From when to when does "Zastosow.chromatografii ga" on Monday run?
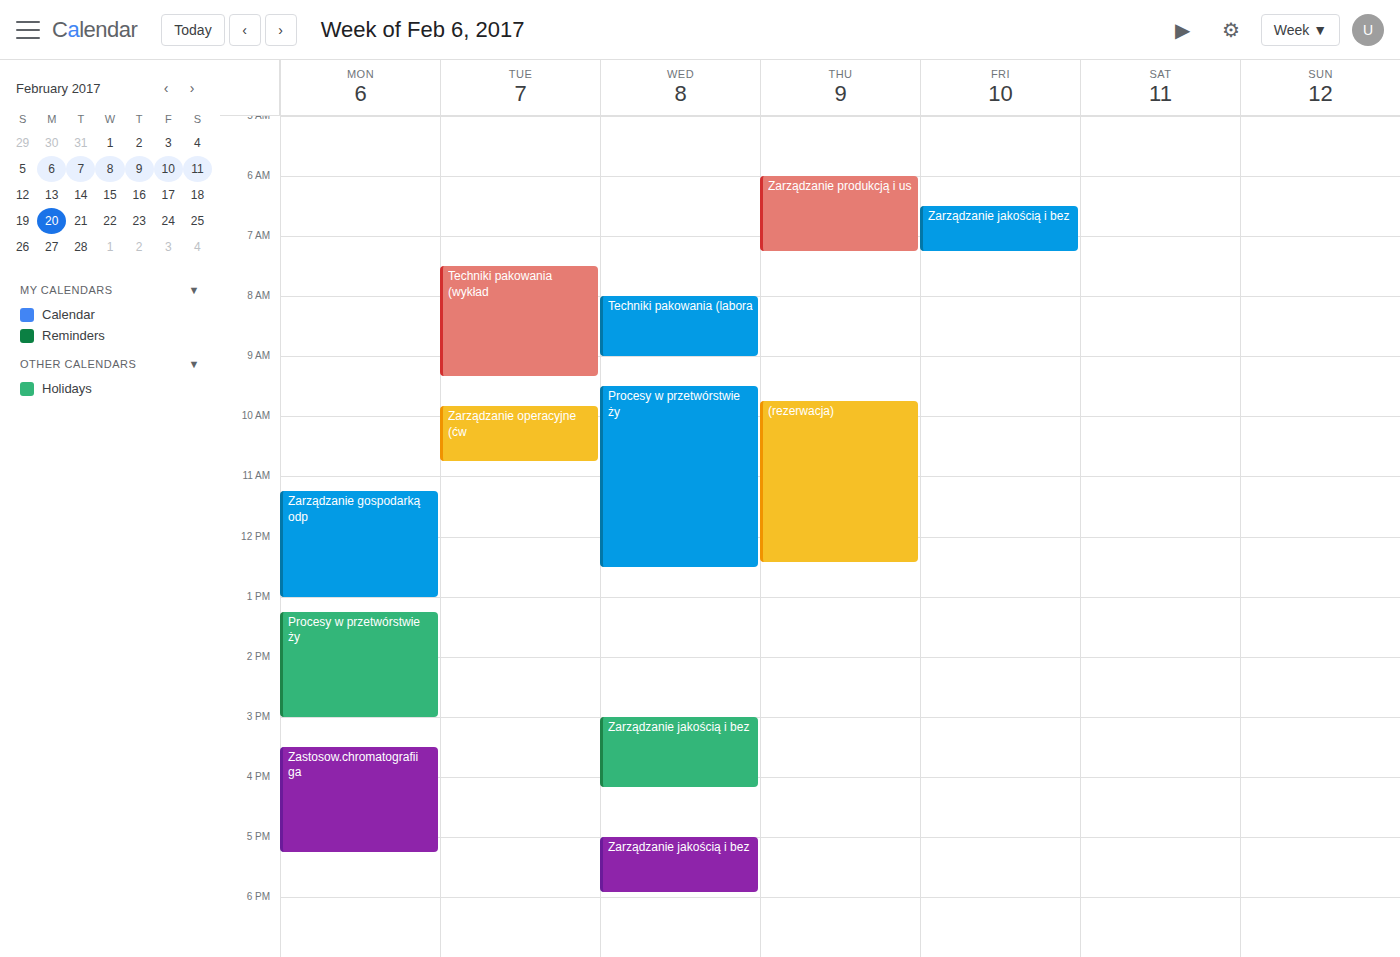
3:30 PM to 5:15 PM